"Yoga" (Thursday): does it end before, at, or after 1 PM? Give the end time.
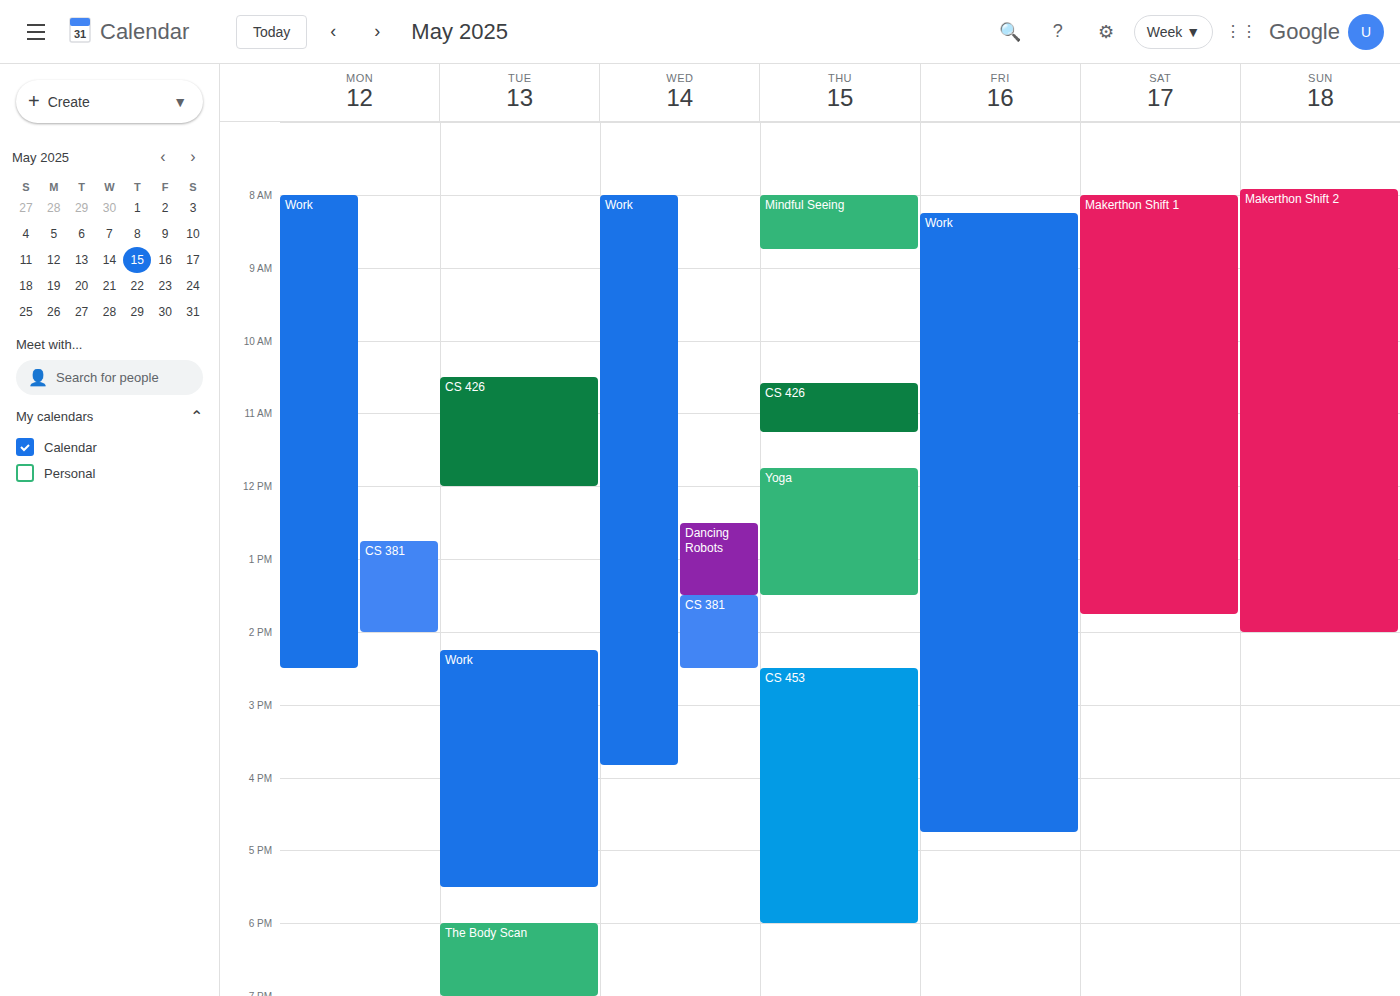
1:30 PM -- after 1 PM, 30 minutes below the 1 PM line.